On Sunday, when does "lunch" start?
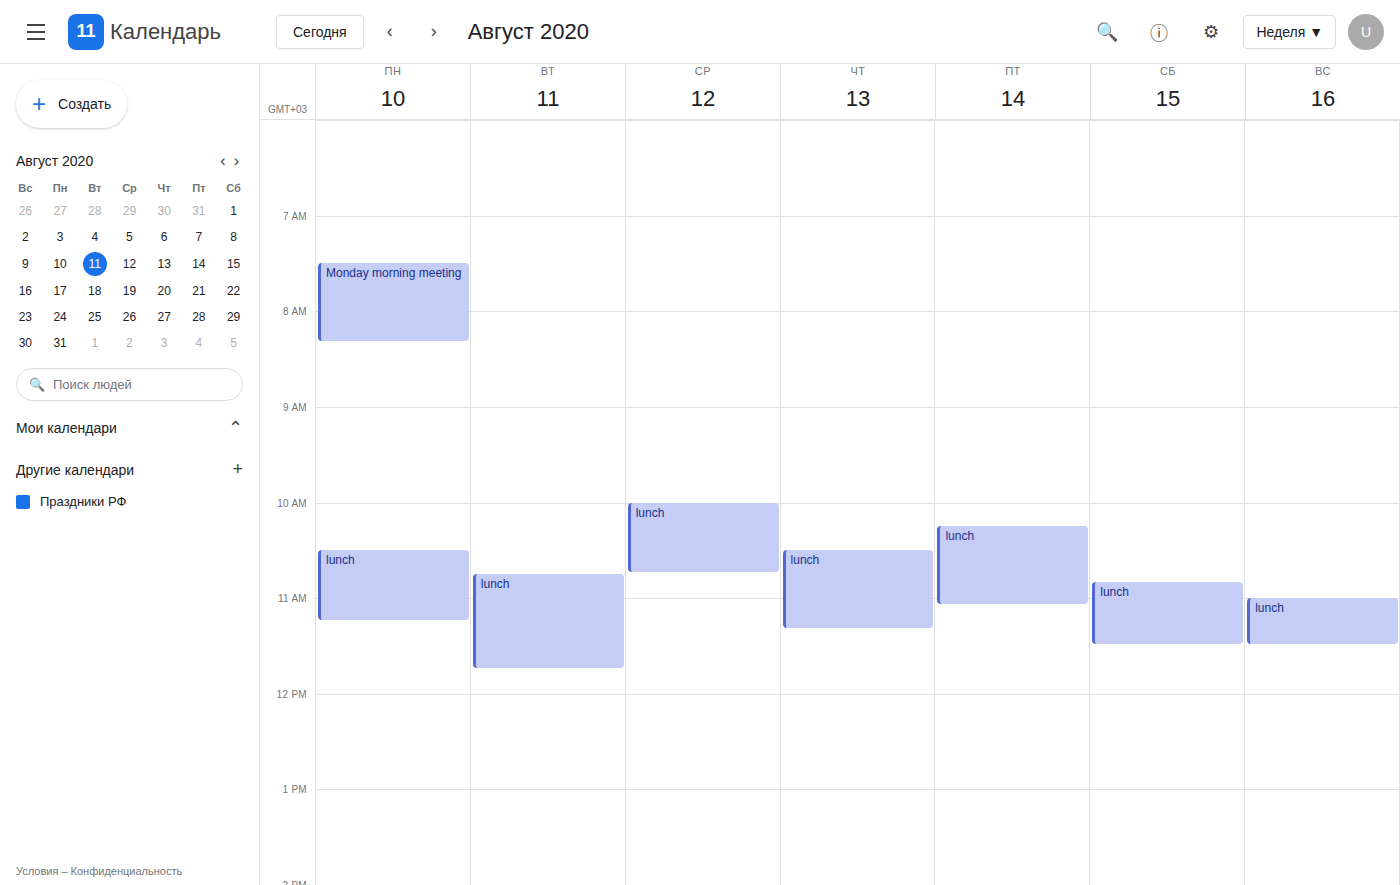
11:00